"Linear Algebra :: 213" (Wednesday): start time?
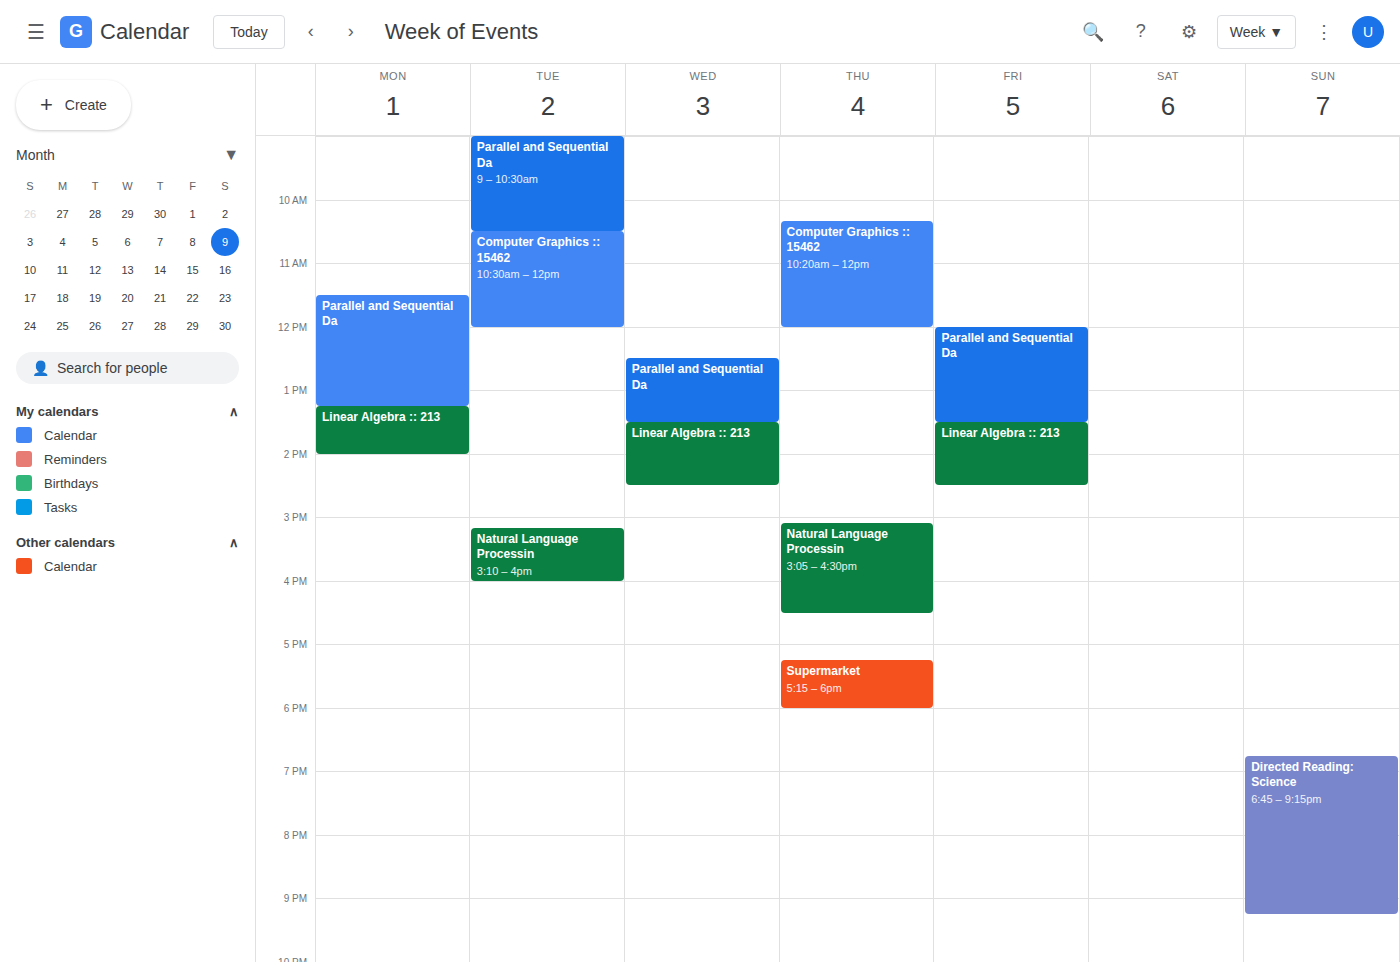
13:30